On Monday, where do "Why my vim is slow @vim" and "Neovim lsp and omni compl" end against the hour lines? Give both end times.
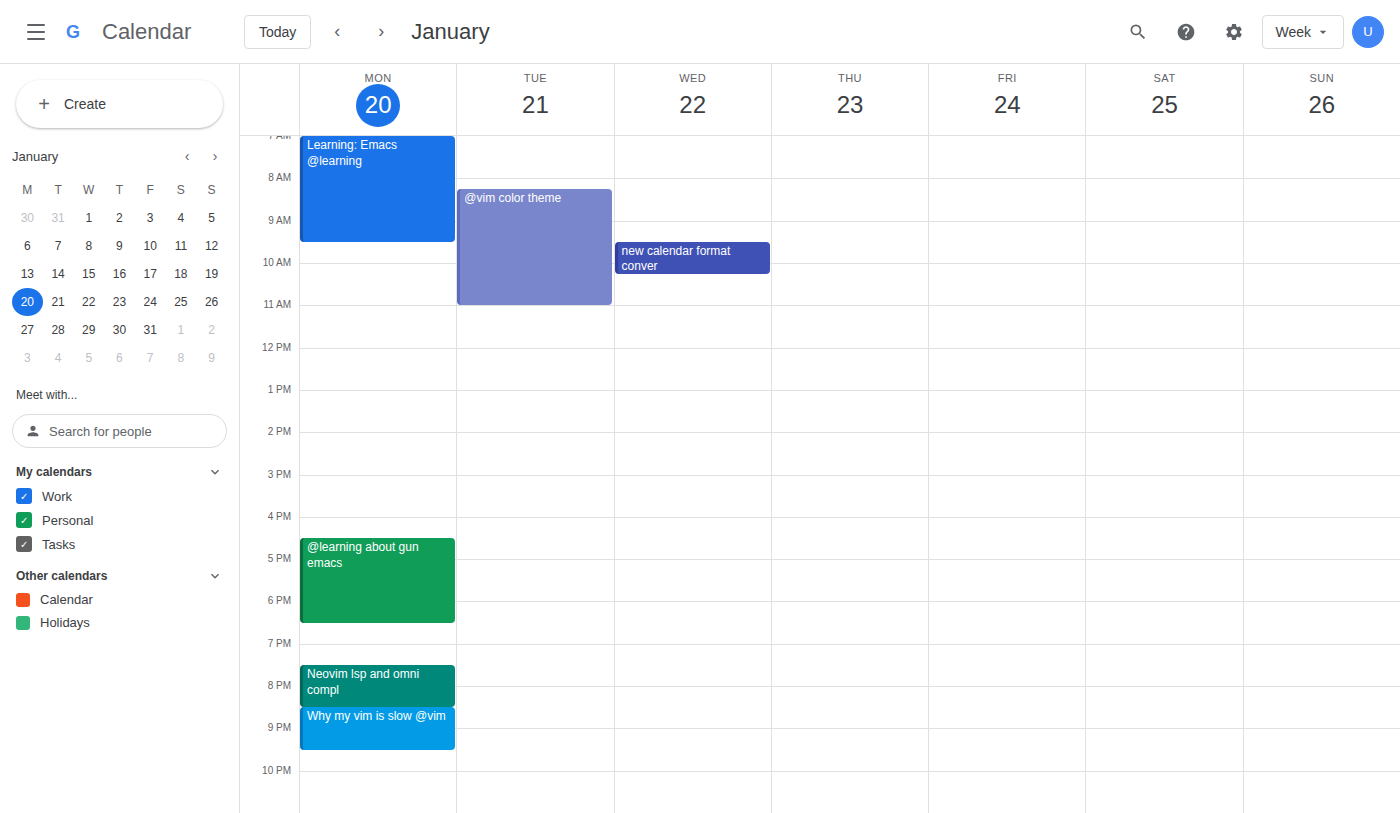
"Why my vim is slow @vim": 9:30 PM, halfway between the 9 PM and 10 PM lines. "Neovim lsp and omni compl": 8:30 PM, halfway between the 8 PM and 9 PM lines.